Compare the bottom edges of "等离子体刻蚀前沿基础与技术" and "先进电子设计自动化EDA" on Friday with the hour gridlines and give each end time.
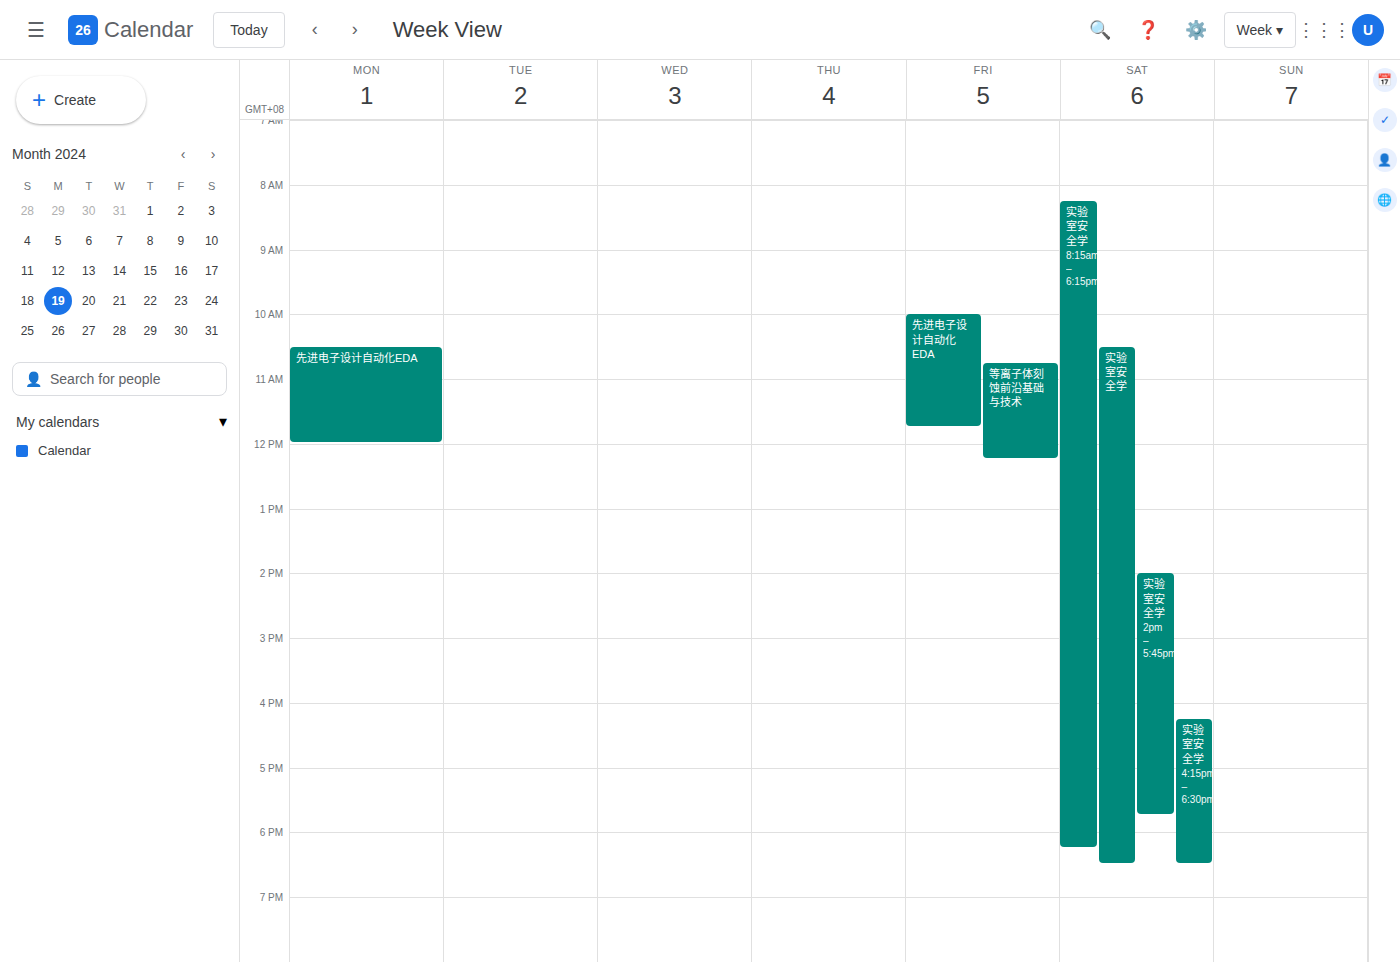
"等离子体刻蚀前沿基础与技术": 12:15, neither: a quarter of the way from the 12:00 line to the 13:00 line. "先进电子设计自动化EDA": 11:45, neither: three quarters of the way from the 11:00 line to the 12:00 line.